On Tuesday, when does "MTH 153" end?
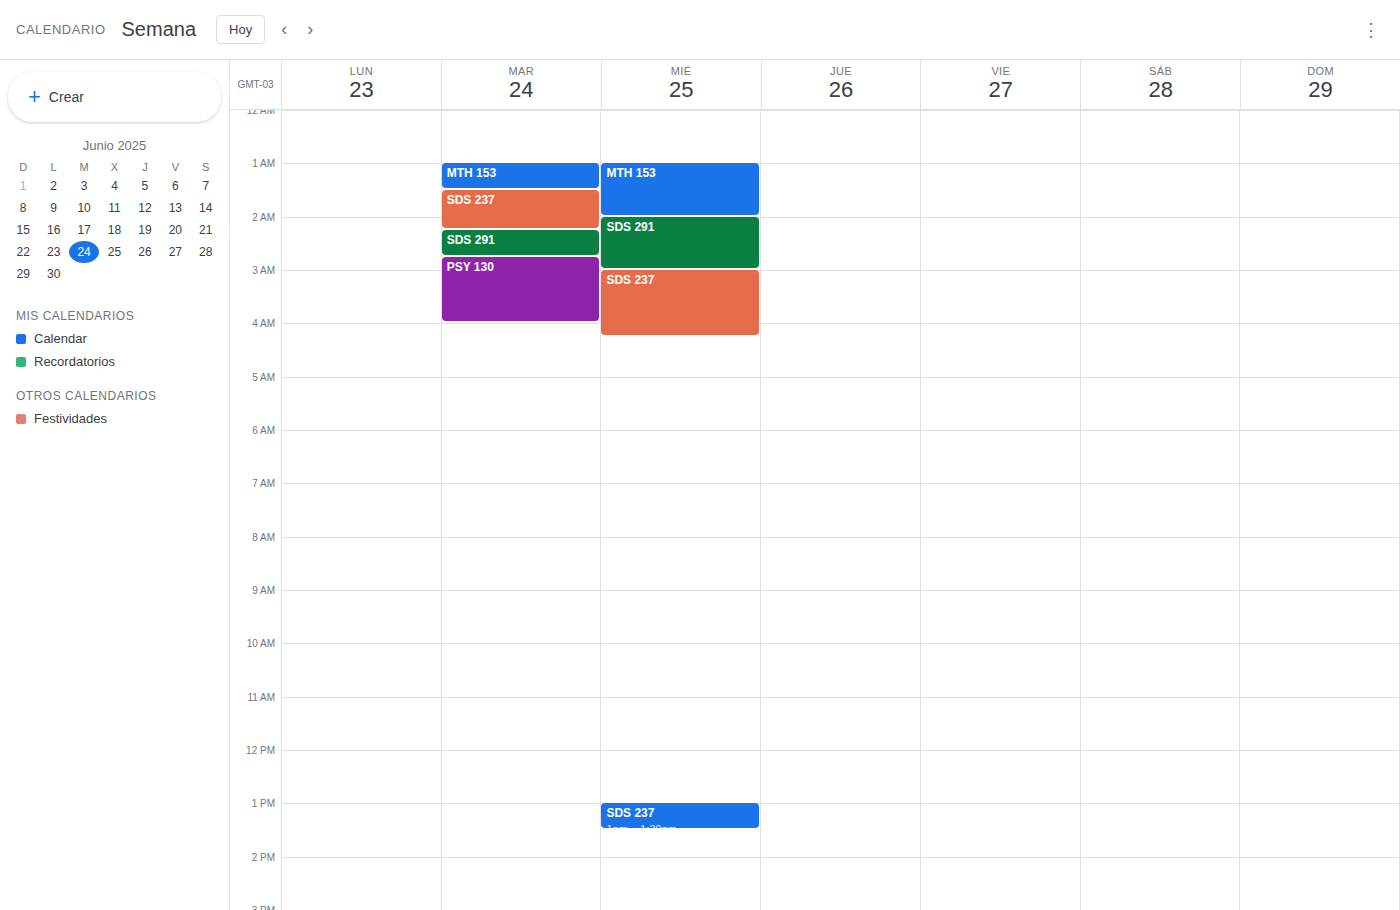
01:30